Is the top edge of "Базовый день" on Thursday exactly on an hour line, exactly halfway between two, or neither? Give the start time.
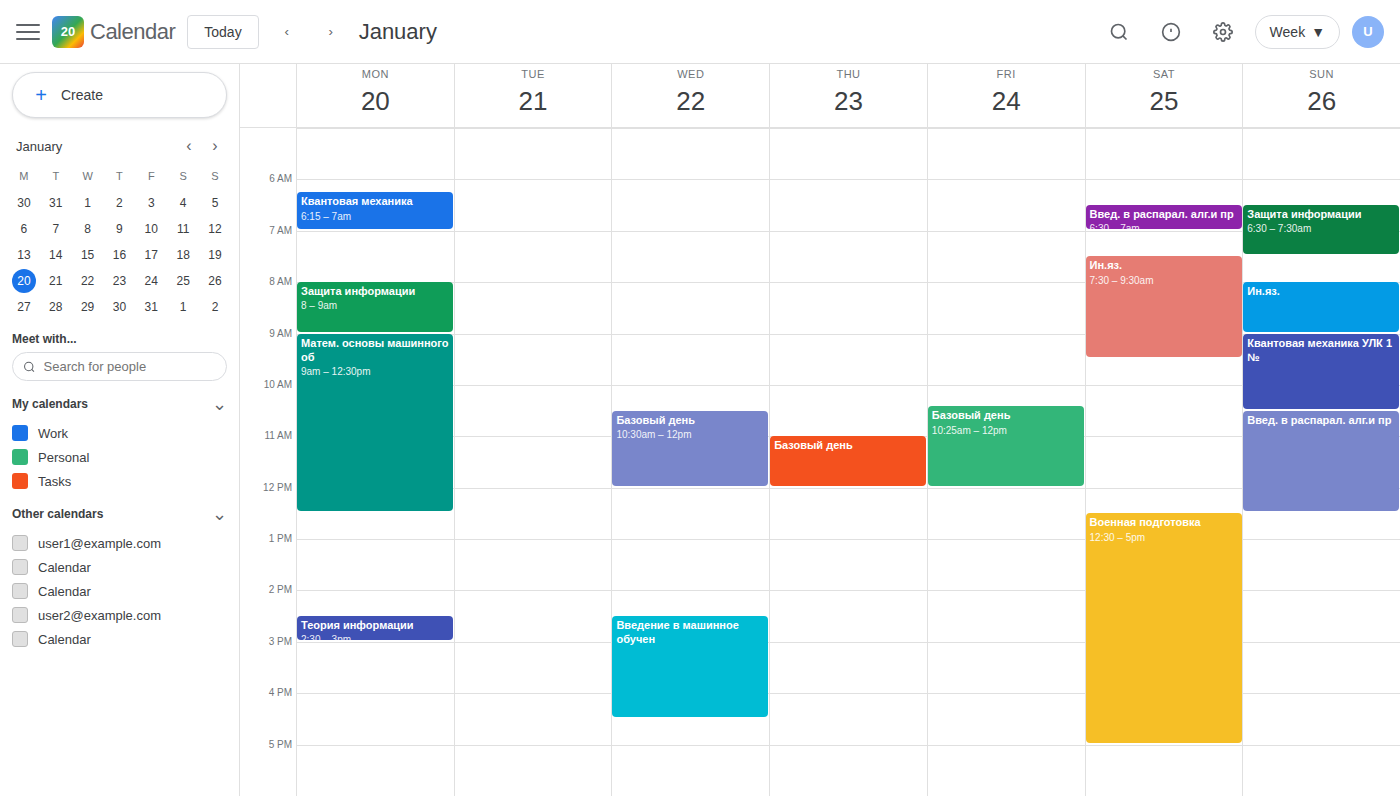
11:00 AM -- exactly on the 11 AM line.